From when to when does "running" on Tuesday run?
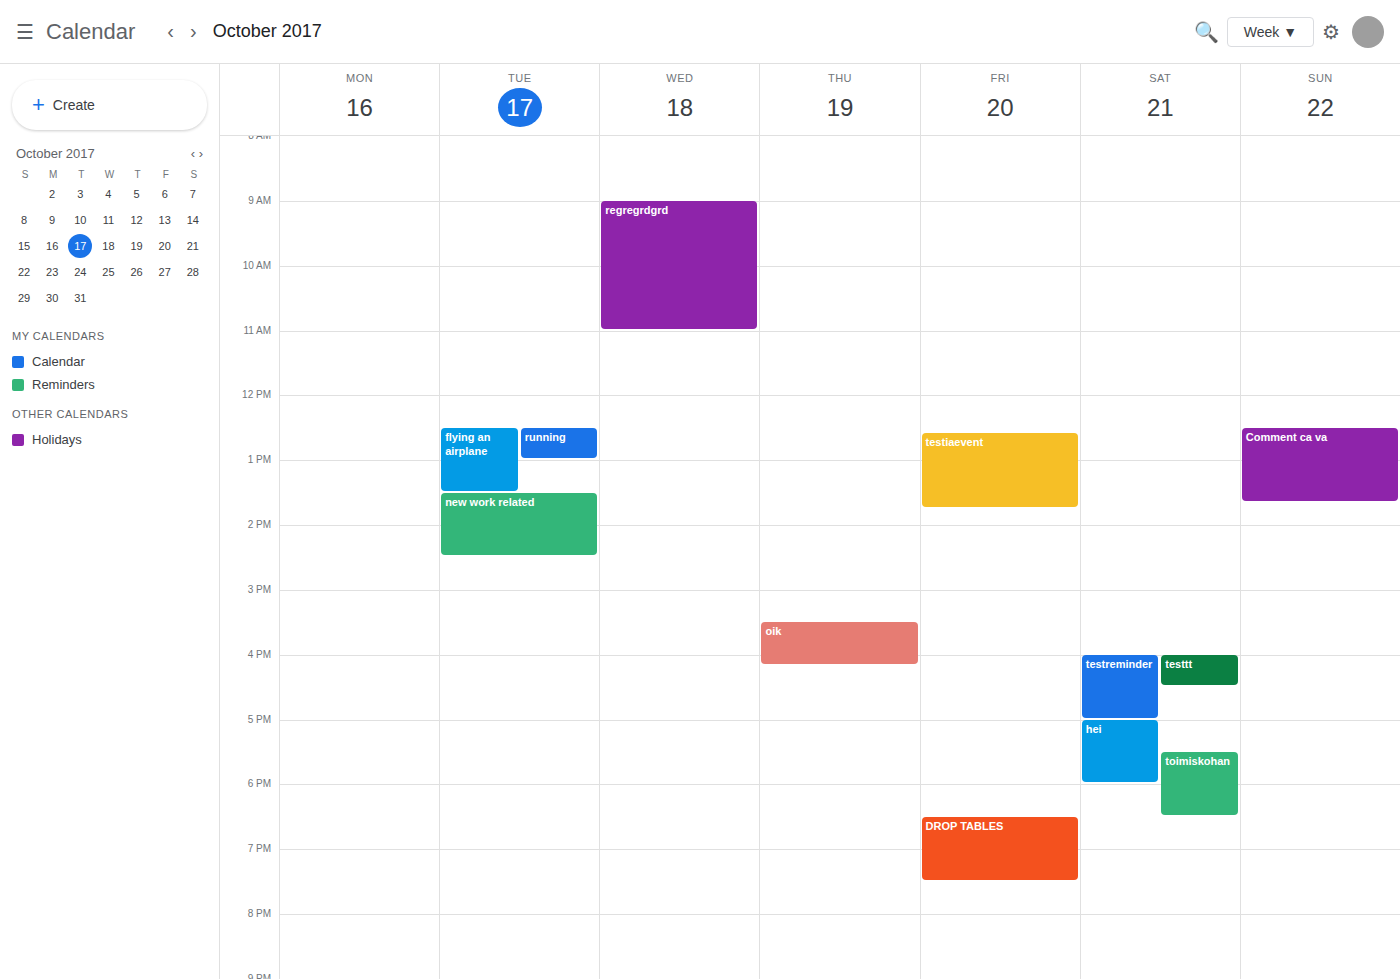
12:30 PM to 1:00 PM